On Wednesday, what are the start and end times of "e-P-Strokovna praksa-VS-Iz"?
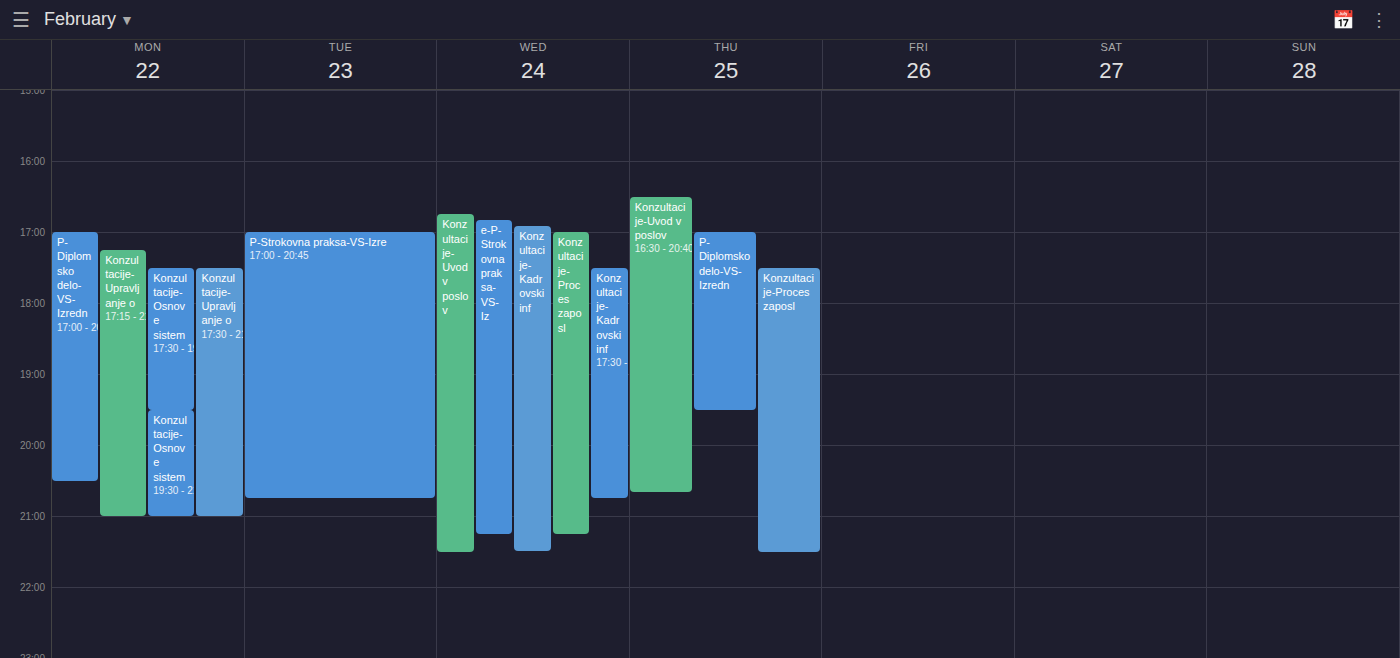
16:50 to 21:15